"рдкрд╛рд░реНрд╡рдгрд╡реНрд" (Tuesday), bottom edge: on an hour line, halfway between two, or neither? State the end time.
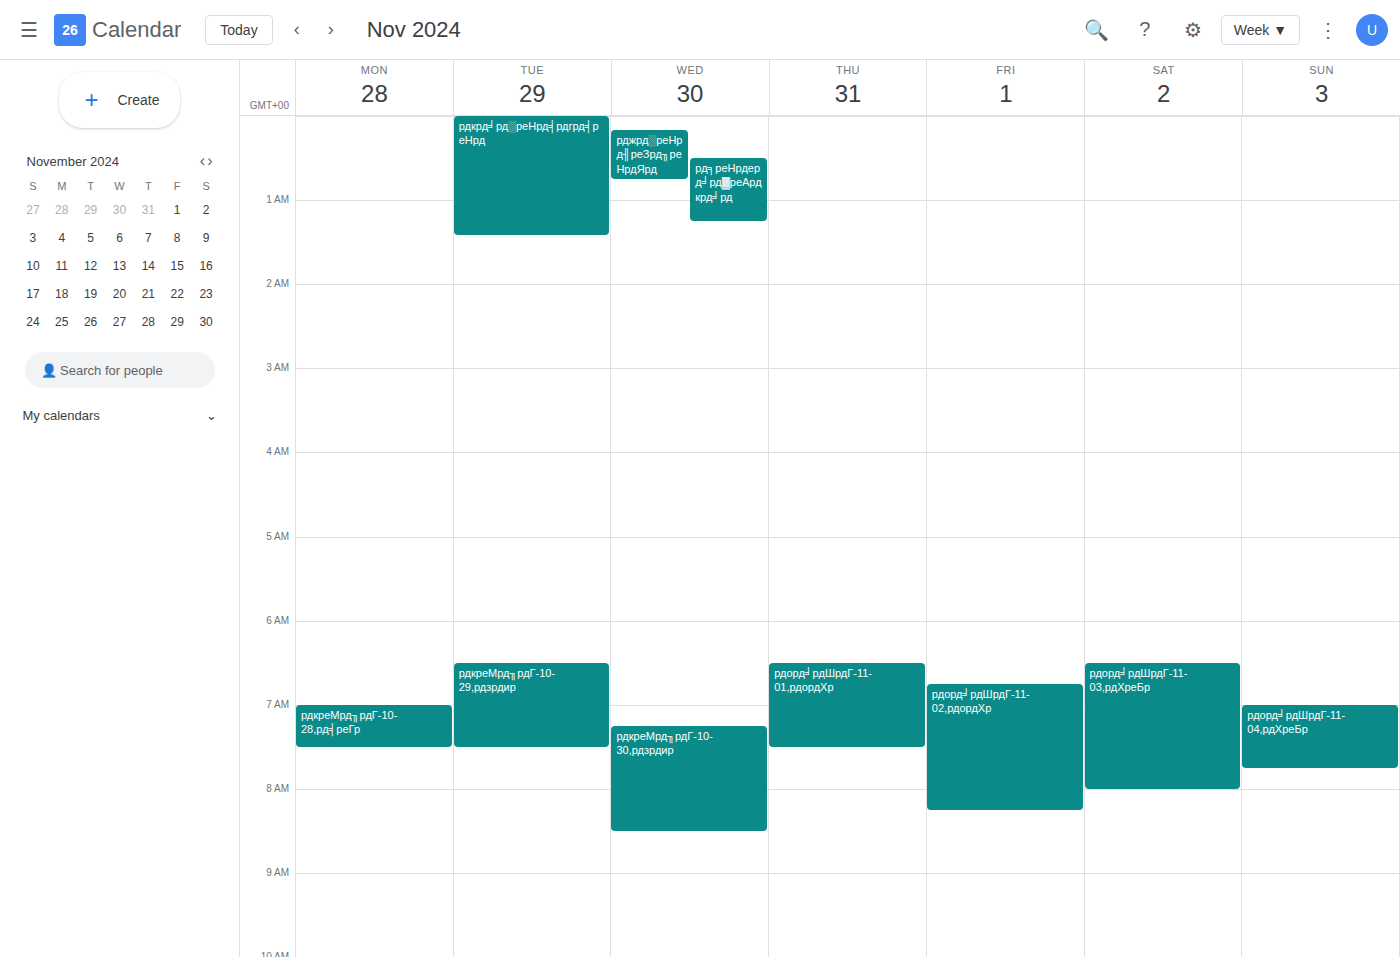
1:25 AM -- neither: 25 minutes below the 1 AM line and 35 minutes above the 2 AM line.